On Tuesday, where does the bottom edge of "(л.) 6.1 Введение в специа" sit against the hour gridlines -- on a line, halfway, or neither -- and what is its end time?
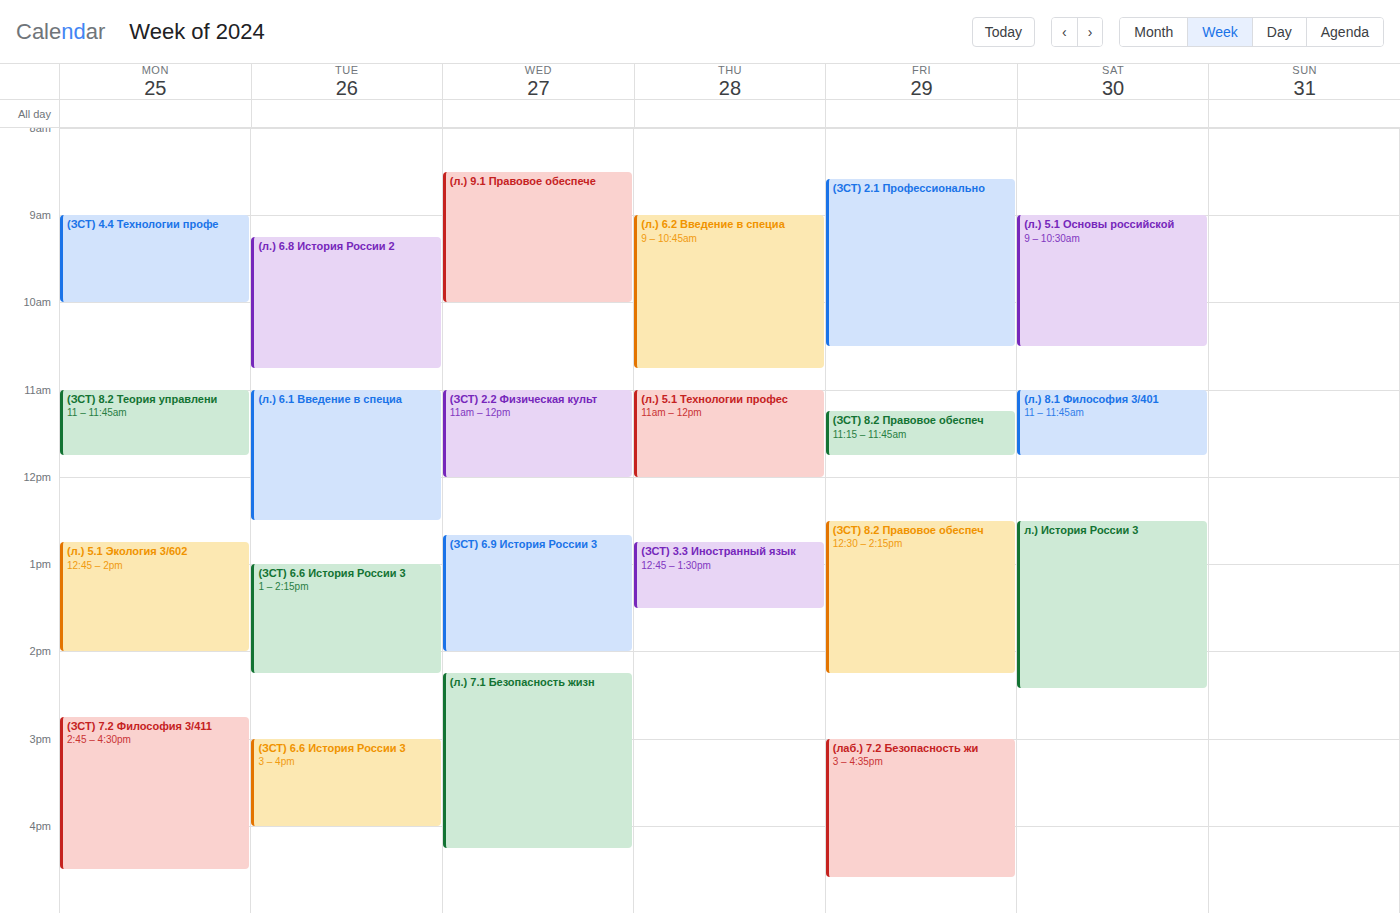
12:30 PM -- halfway between the 12 PM and 1 PM lines.